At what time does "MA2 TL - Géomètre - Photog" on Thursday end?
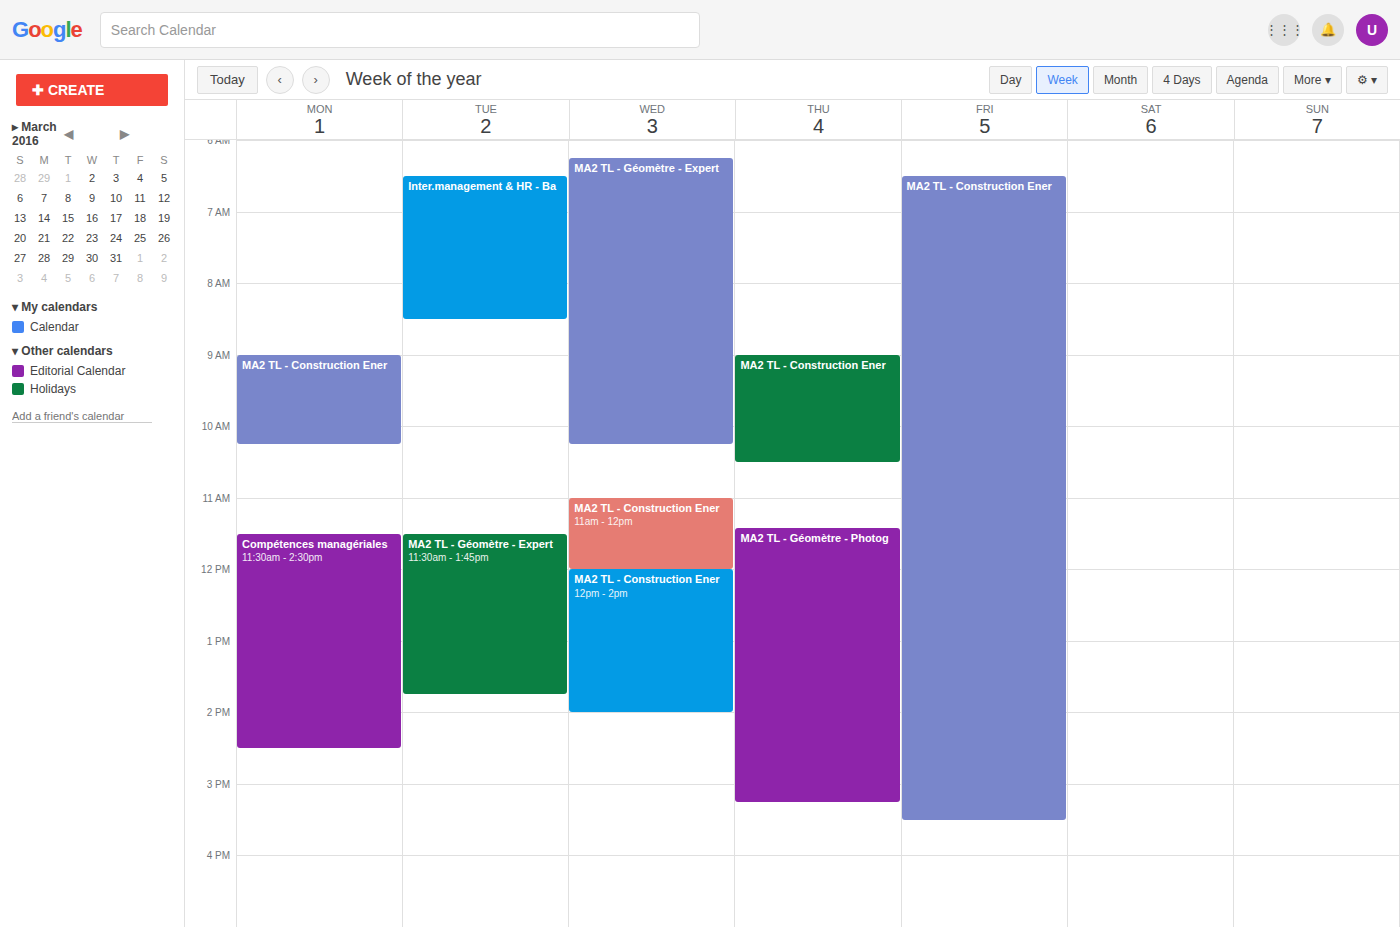
3:15 PM